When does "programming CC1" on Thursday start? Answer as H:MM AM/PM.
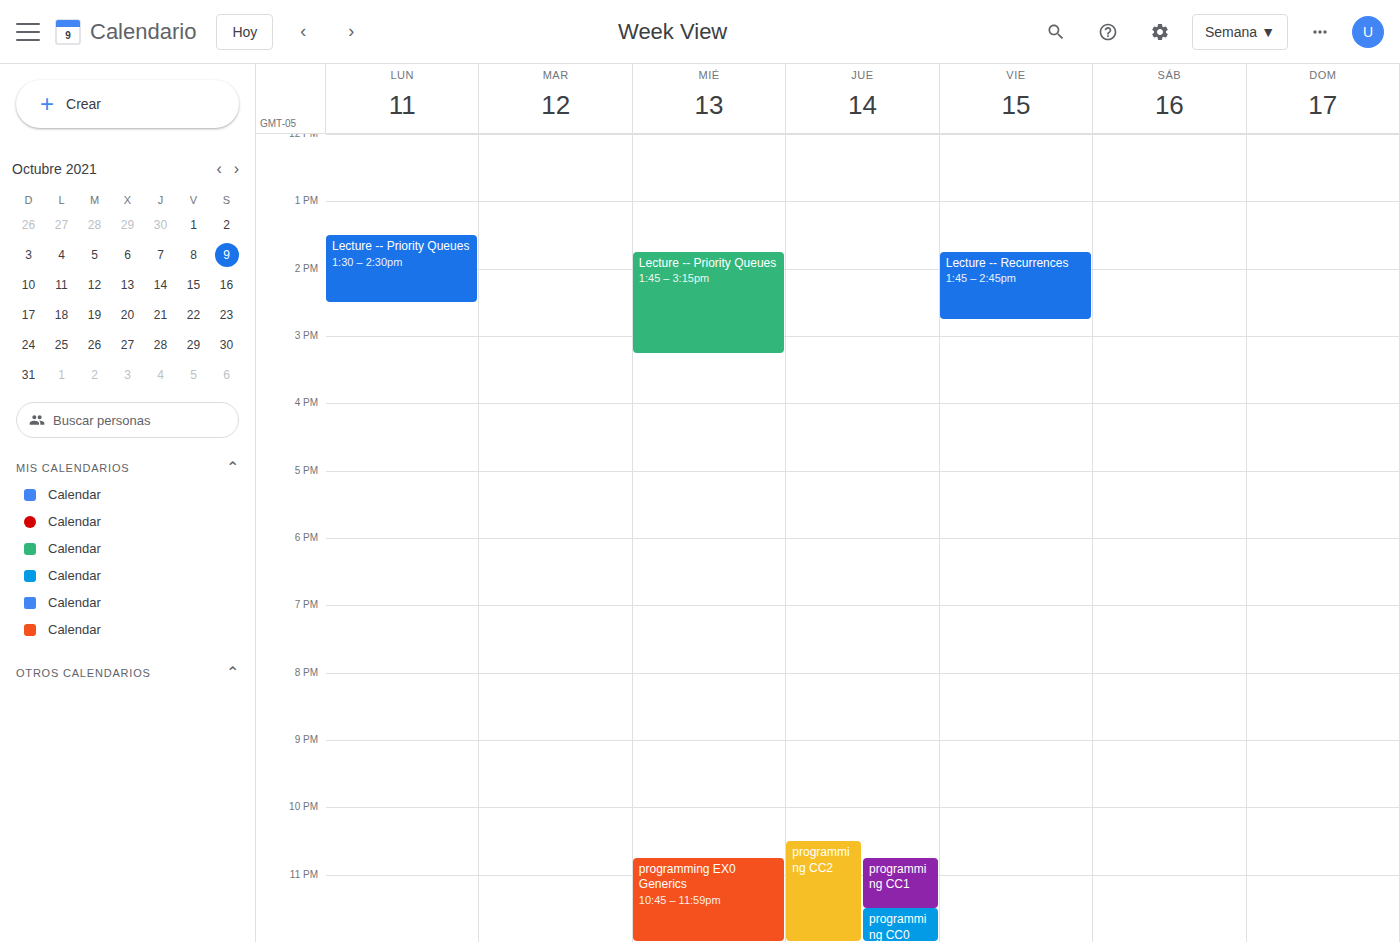
10:45 PM